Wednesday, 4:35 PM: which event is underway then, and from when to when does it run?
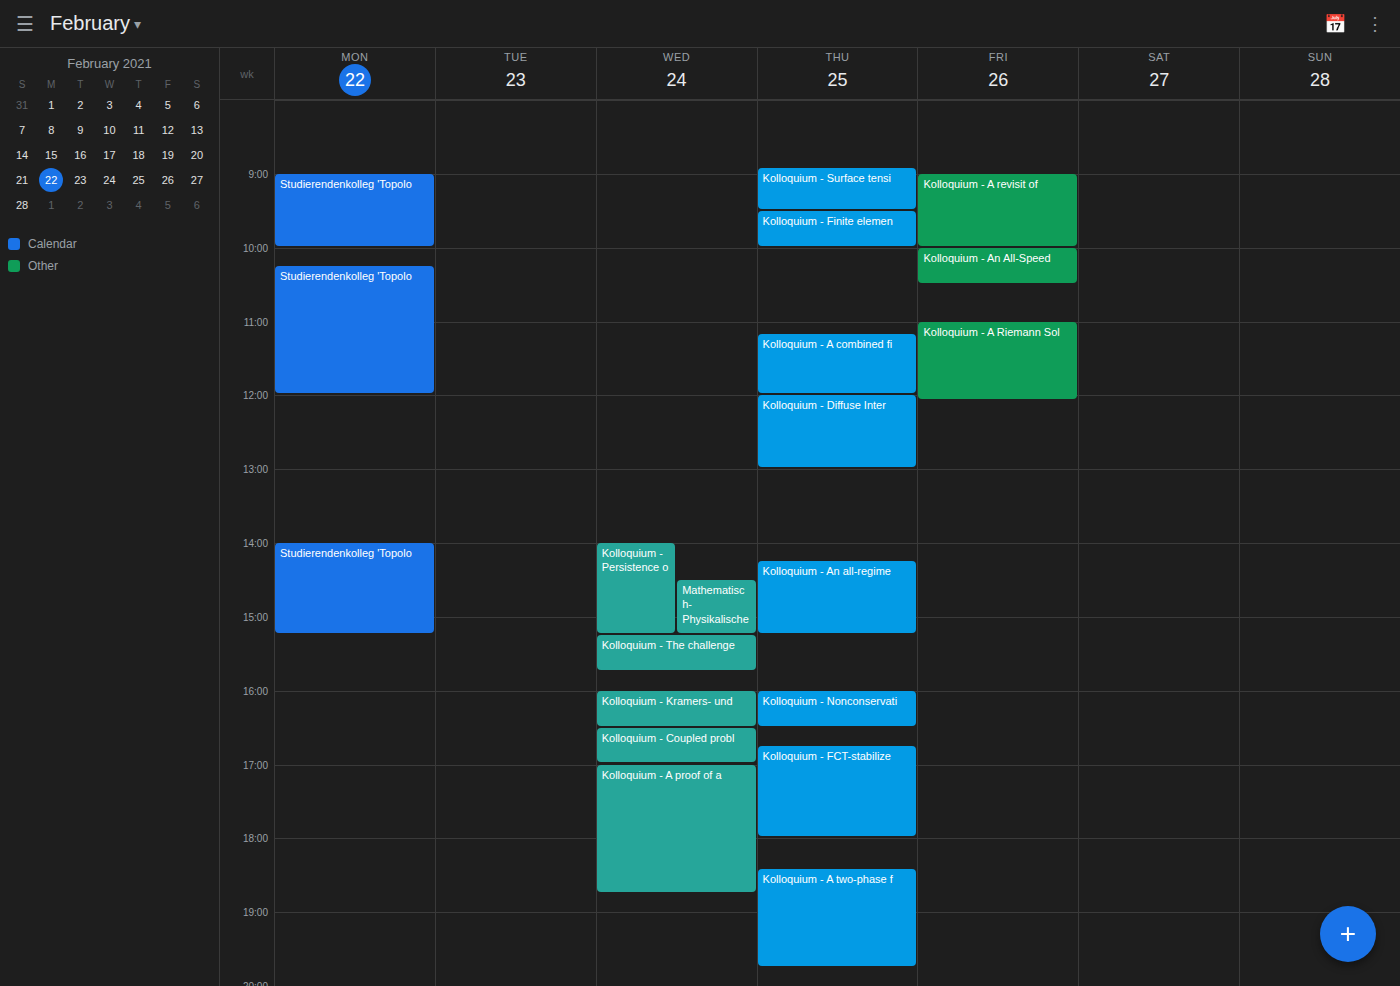
"Kolloquium - Coupled probl", 4:30 PM to 5:00 PM